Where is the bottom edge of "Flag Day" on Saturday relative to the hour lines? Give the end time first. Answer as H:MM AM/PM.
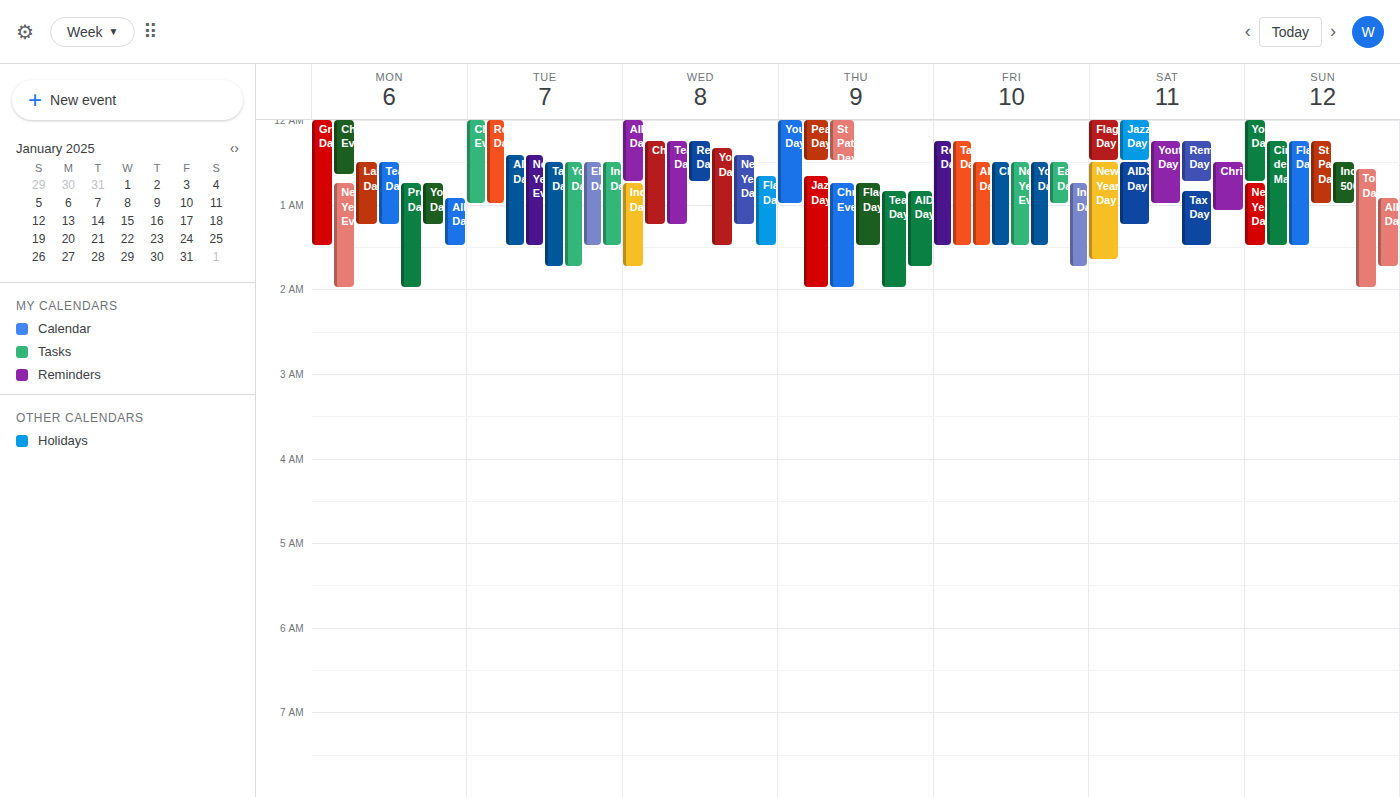
12:30 AM -- halfway between the 12 AM and 1 AM lines.